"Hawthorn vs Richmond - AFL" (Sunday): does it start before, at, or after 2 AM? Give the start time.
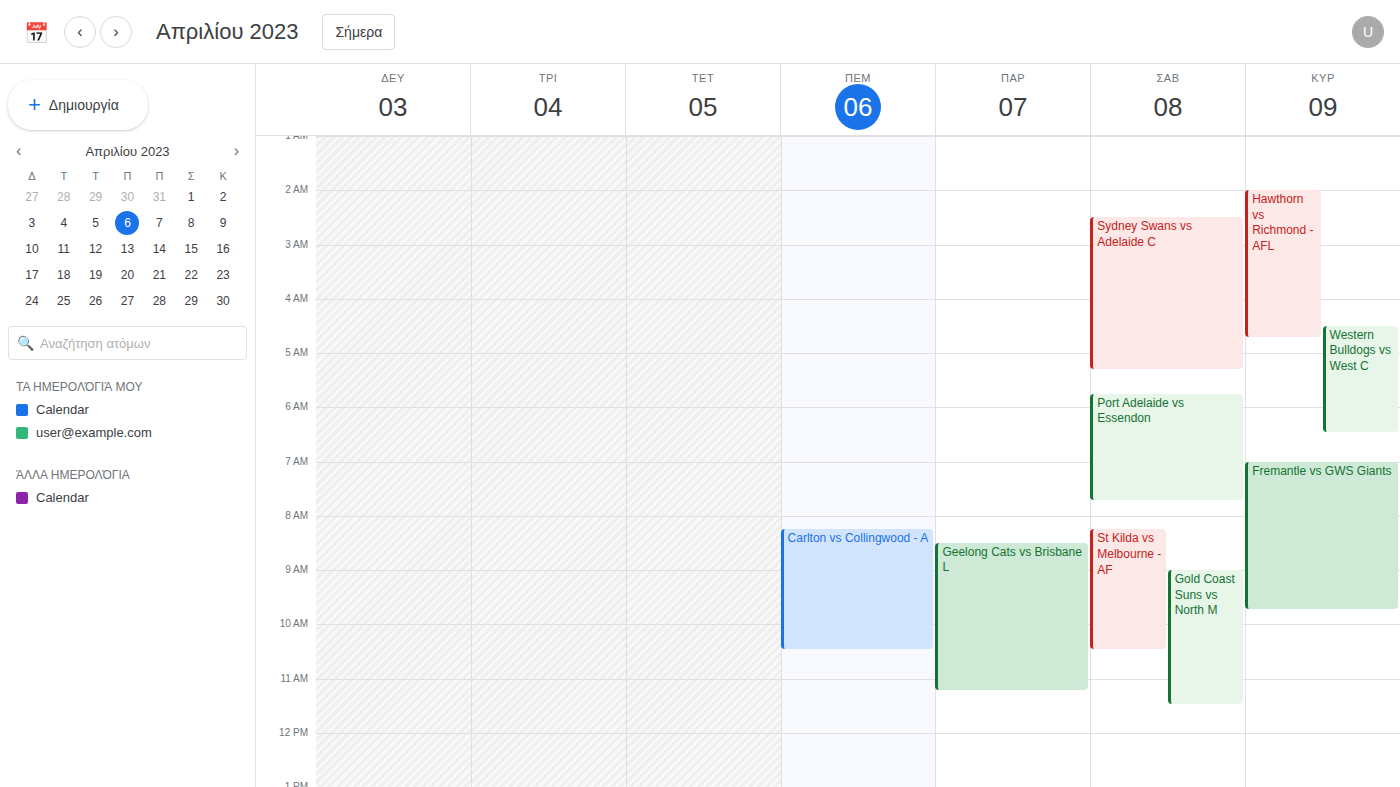
2:00 AM -- exactly at 2 AM, on the 2 AM line.